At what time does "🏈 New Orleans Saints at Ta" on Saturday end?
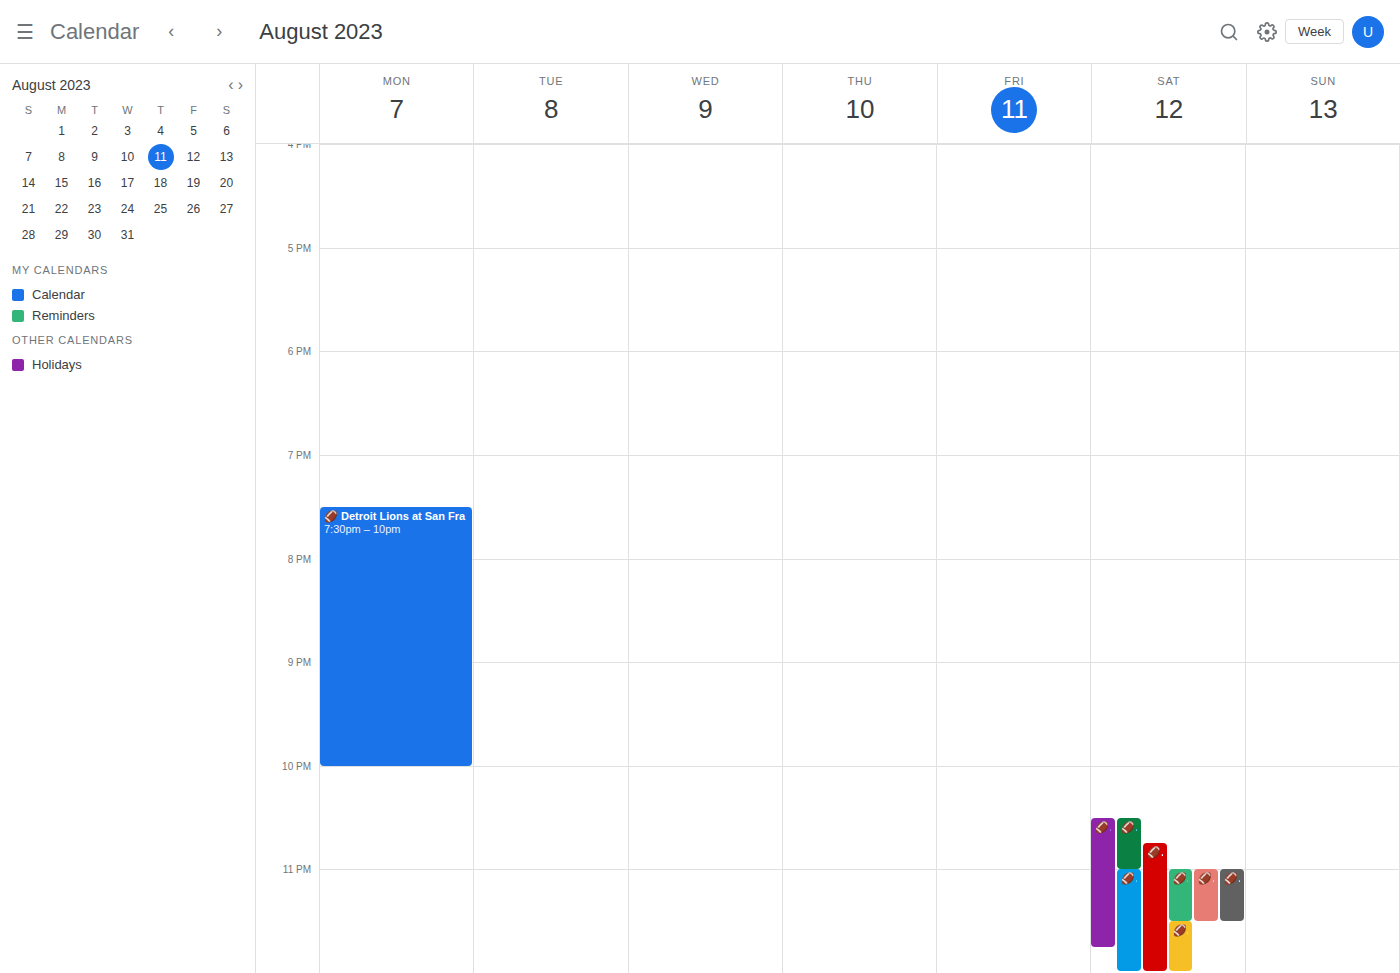
11:30 PM